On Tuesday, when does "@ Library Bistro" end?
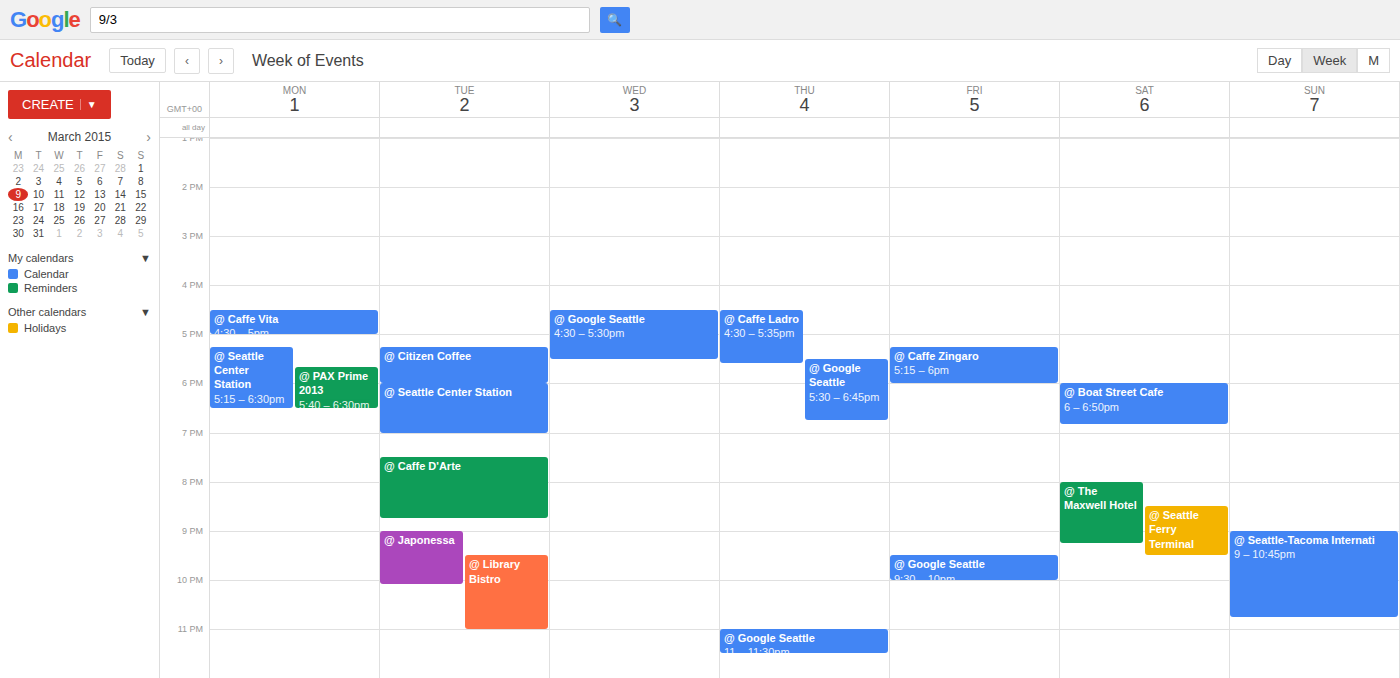
11:00 PM